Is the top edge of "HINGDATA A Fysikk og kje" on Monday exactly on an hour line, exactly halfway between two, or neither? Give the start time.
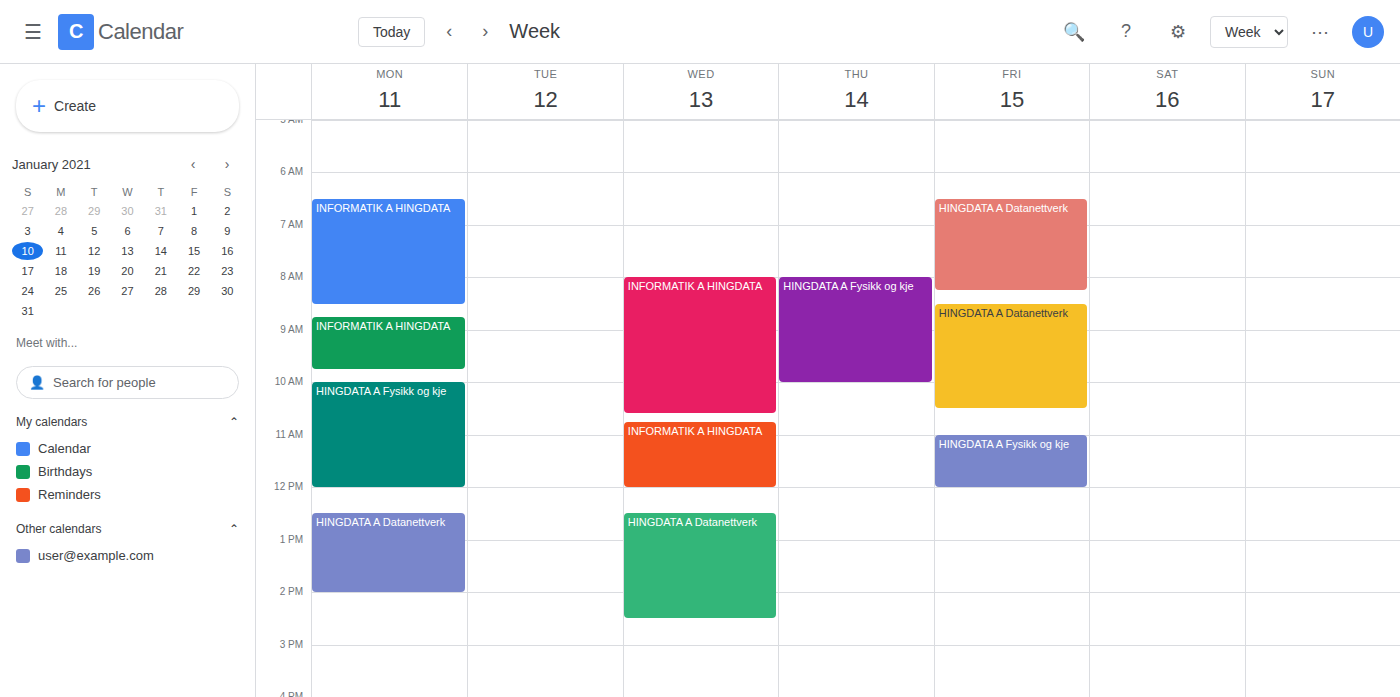
10:00 AM -- exactly on the 10 AM line.